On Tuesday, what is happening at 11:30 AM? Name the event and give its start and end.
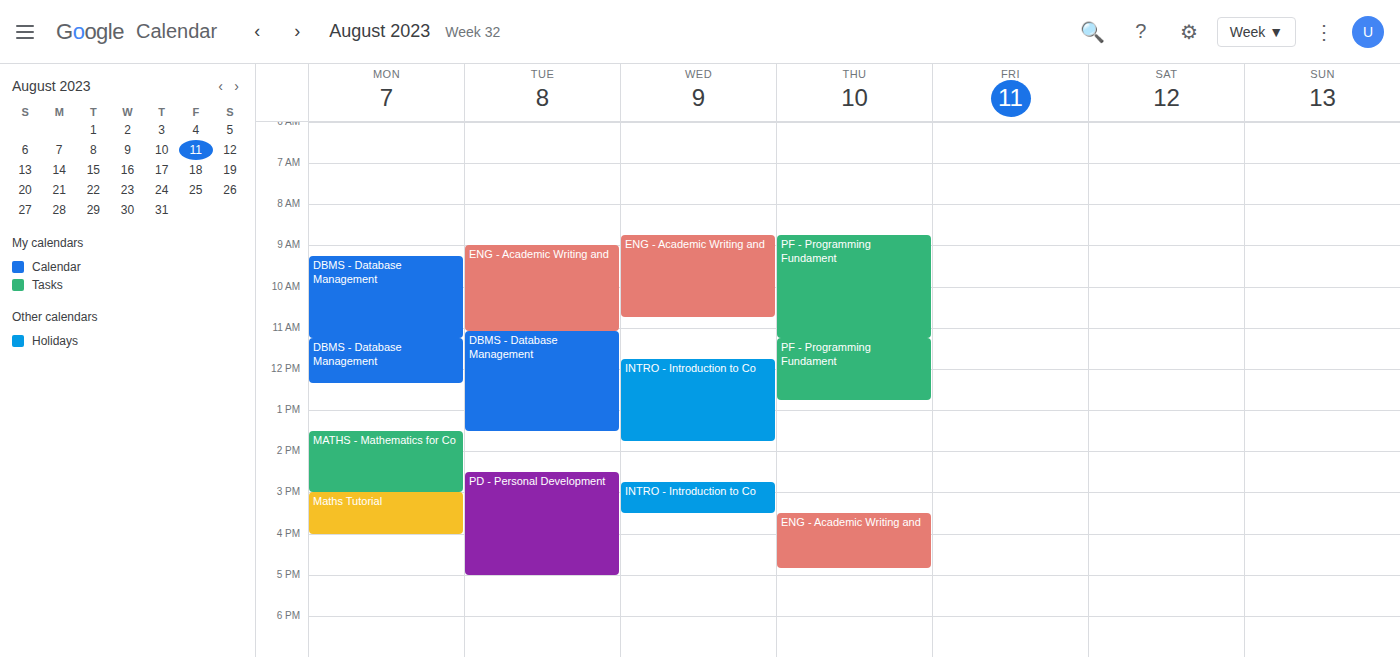
"DBMS - Database Management", 11:05 AM to 1:30 PM